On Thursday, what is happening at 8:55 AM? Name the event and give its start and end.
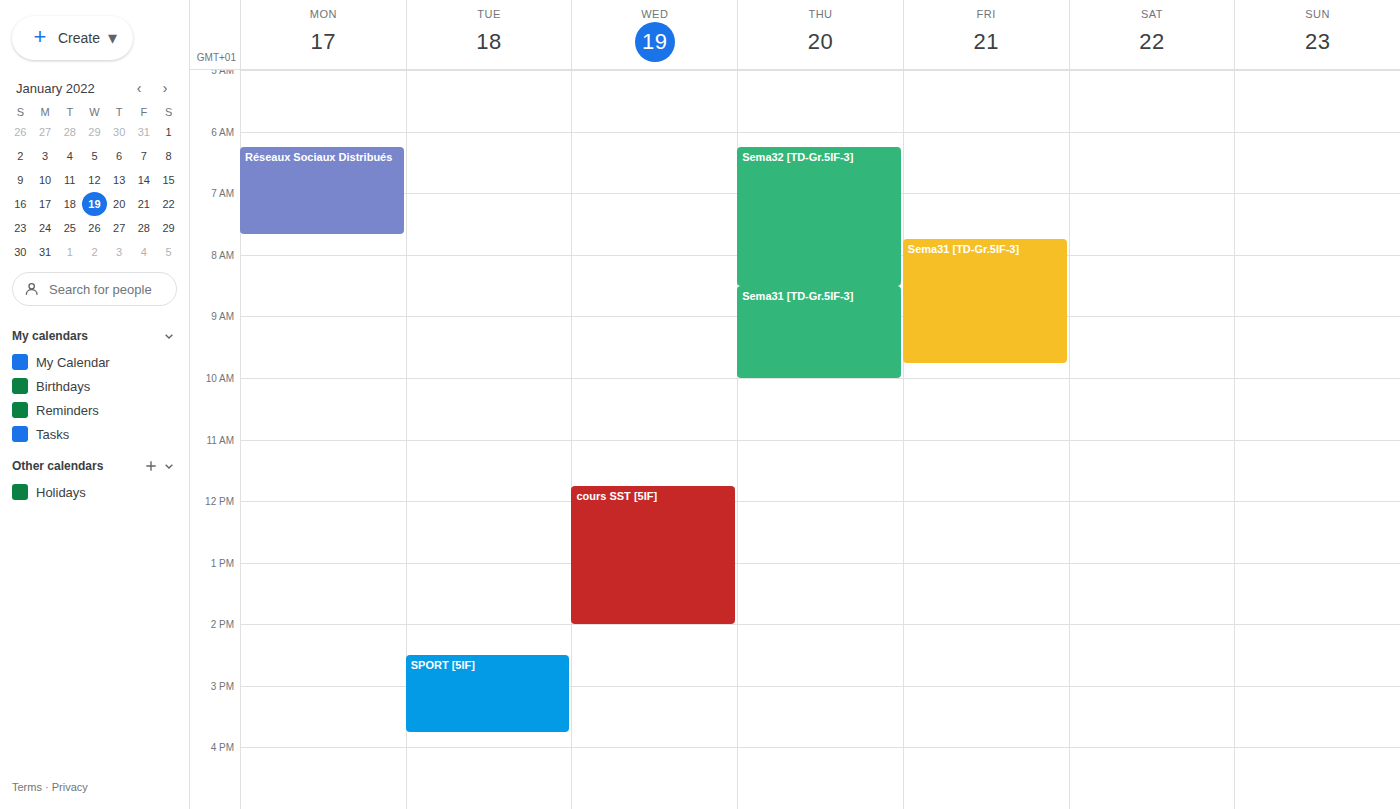
"Sema31 [TD-Gr.5IF-3]", 8:30 AM to 10:00 AM